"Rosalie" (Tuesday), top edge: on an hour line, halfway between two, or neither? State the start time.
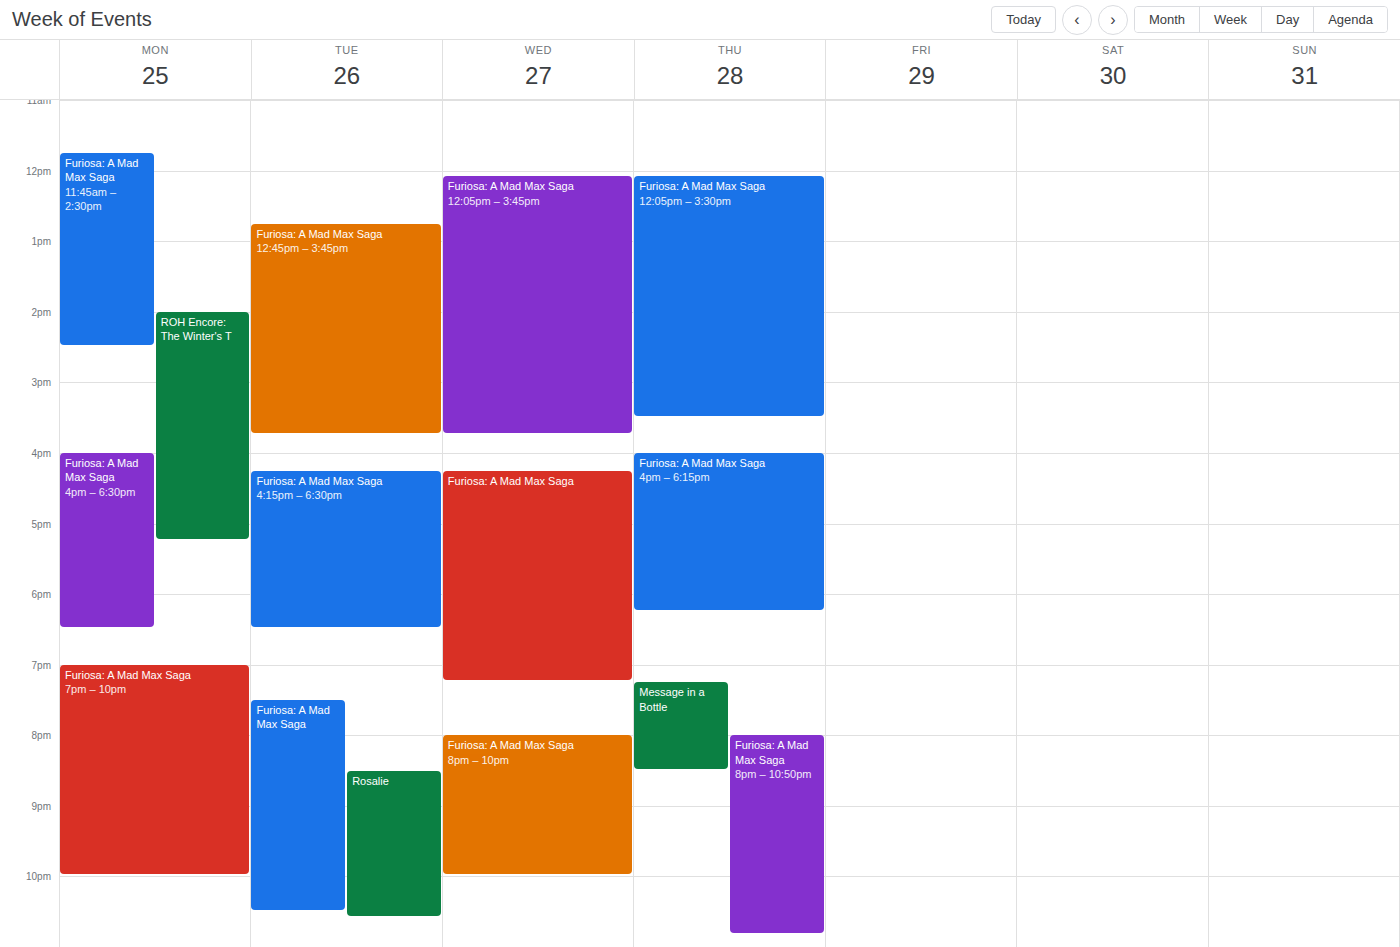
8:30 PM -- halfway between the 8 PM and 9 PM lines.